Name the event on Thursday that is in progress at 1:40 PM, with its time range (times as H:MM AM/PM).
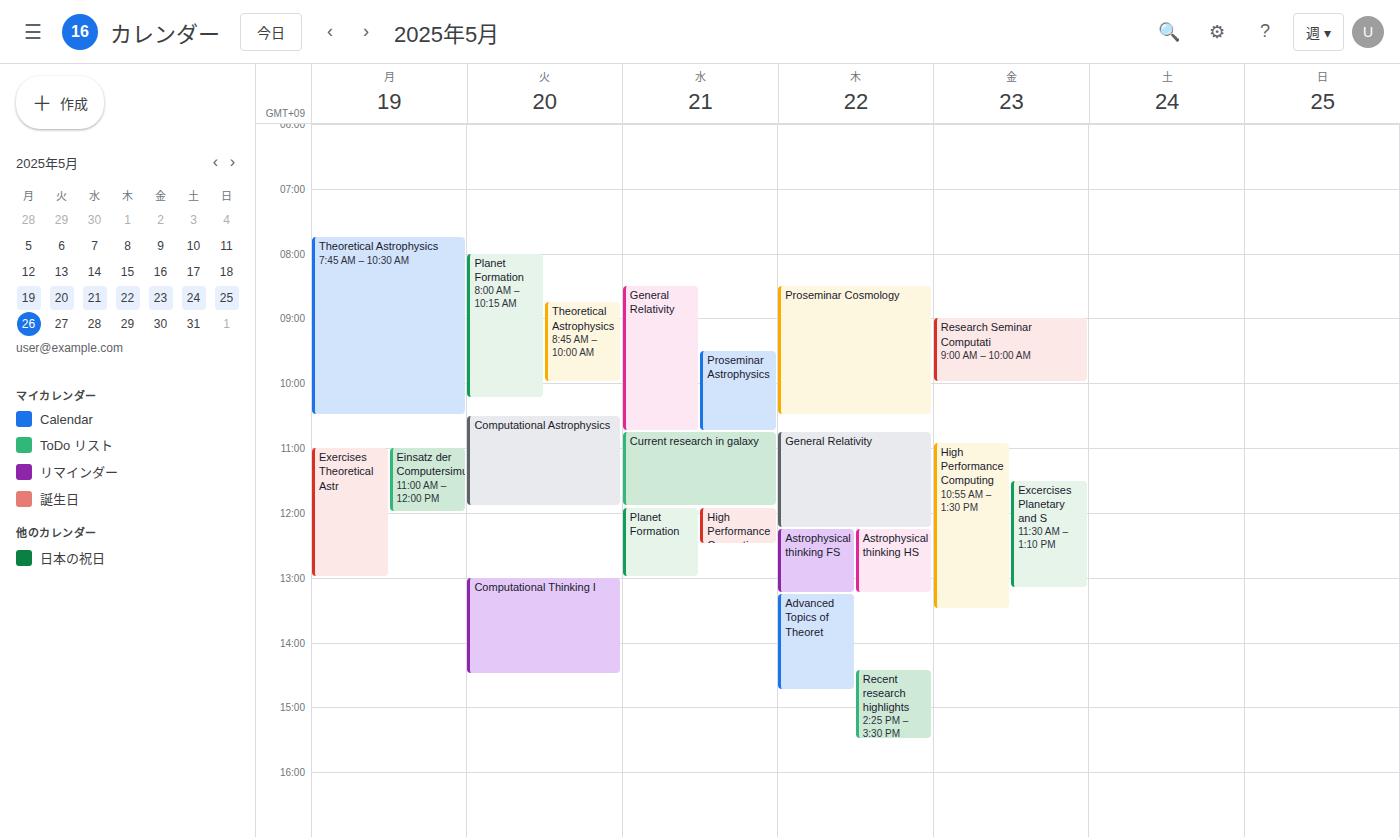
"Advanced Topics of Theoret", 1:15 PM to 2:45 PM